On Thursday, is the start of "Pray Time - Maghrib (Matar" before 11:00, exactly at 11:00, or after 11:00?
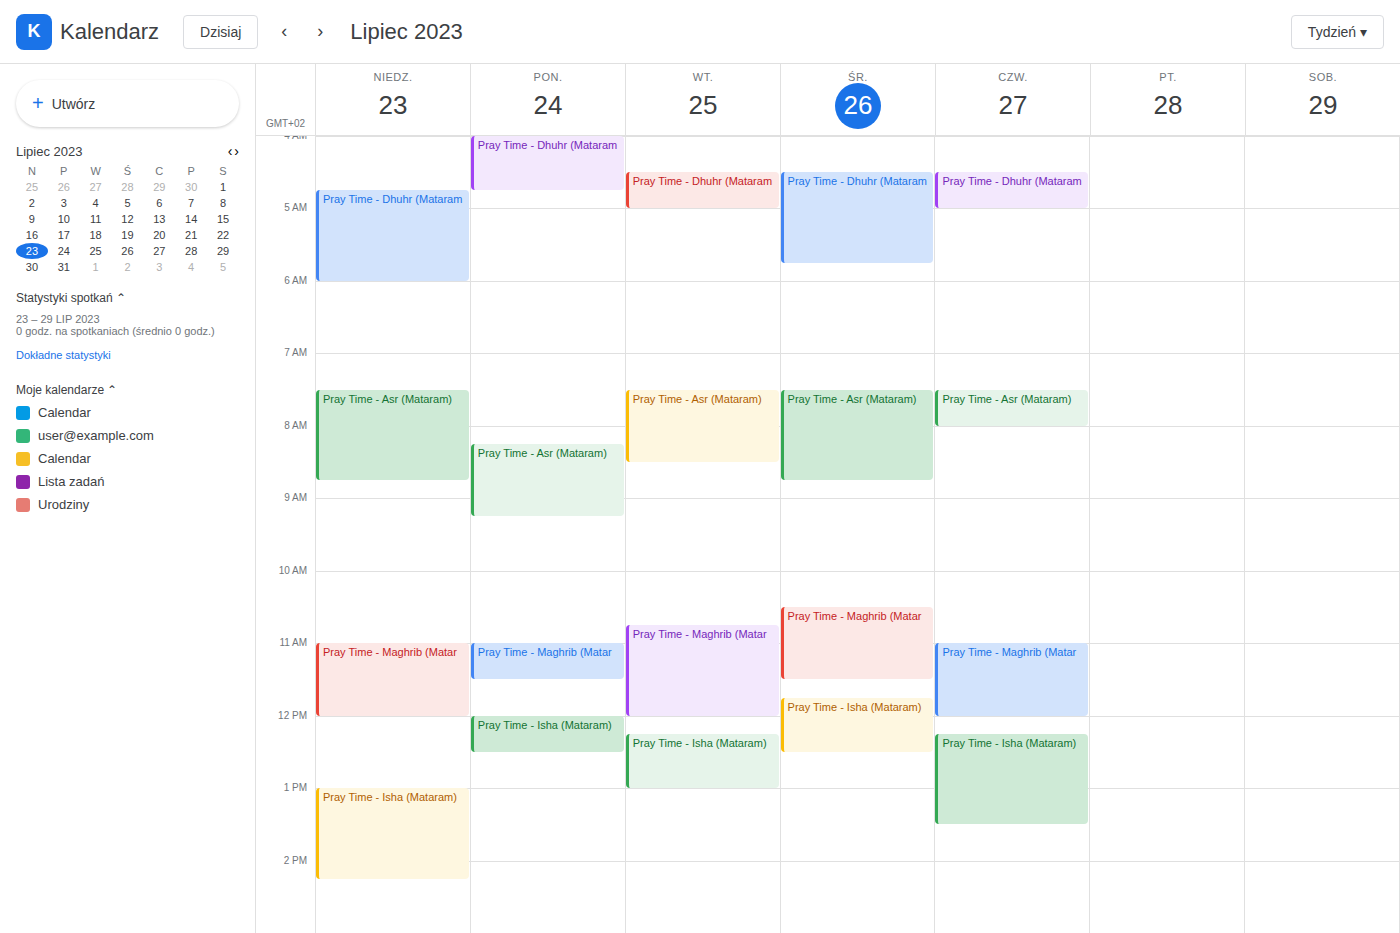
11:00 -- exactly at 11:00, on the 11:00 line.